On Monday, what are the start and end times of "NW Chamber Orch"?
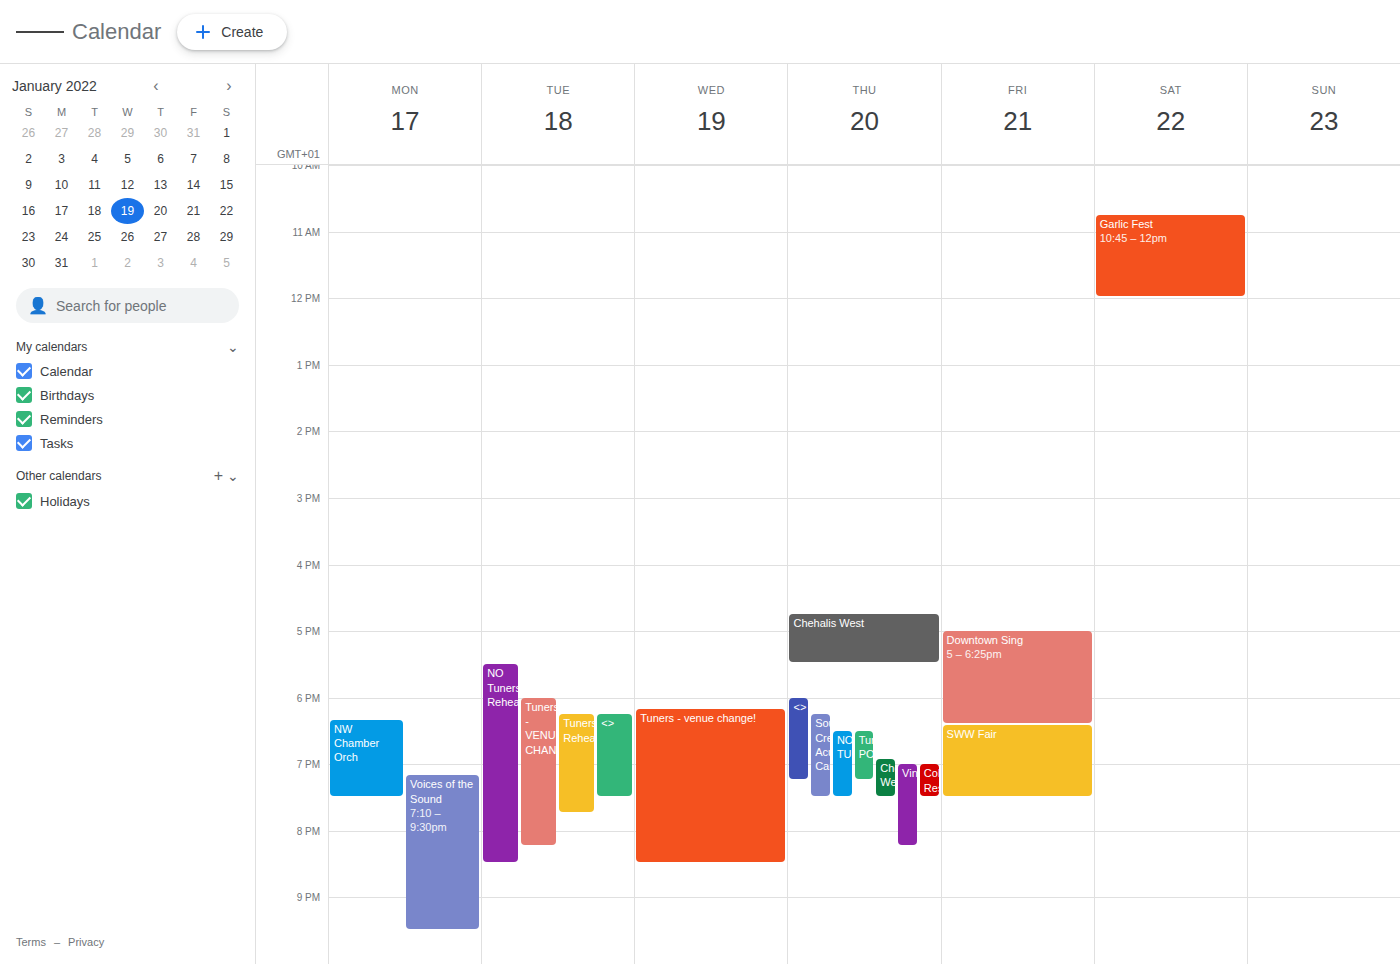
18:20 to 19:30